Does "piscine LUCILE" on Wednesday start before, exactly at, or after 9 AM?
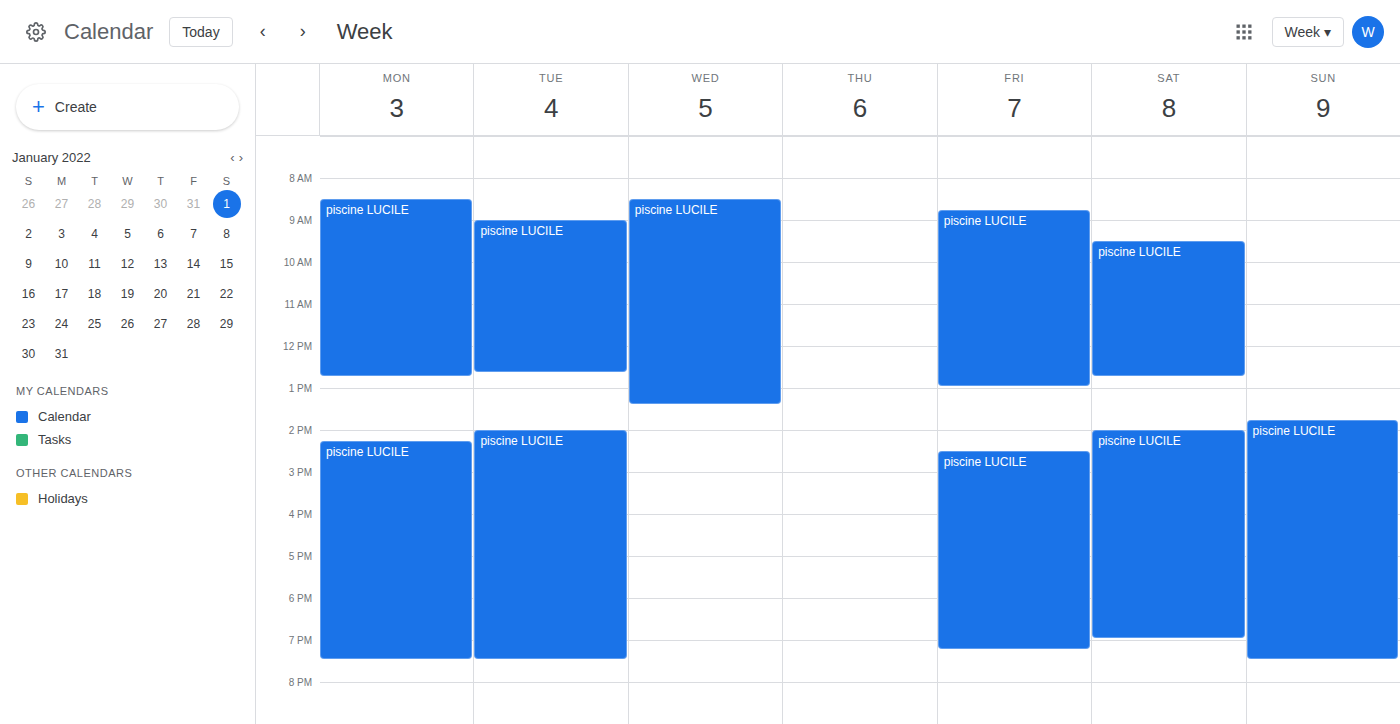
8:30 AM -- before 9 AM, 30 minutes above the 9 AM line.